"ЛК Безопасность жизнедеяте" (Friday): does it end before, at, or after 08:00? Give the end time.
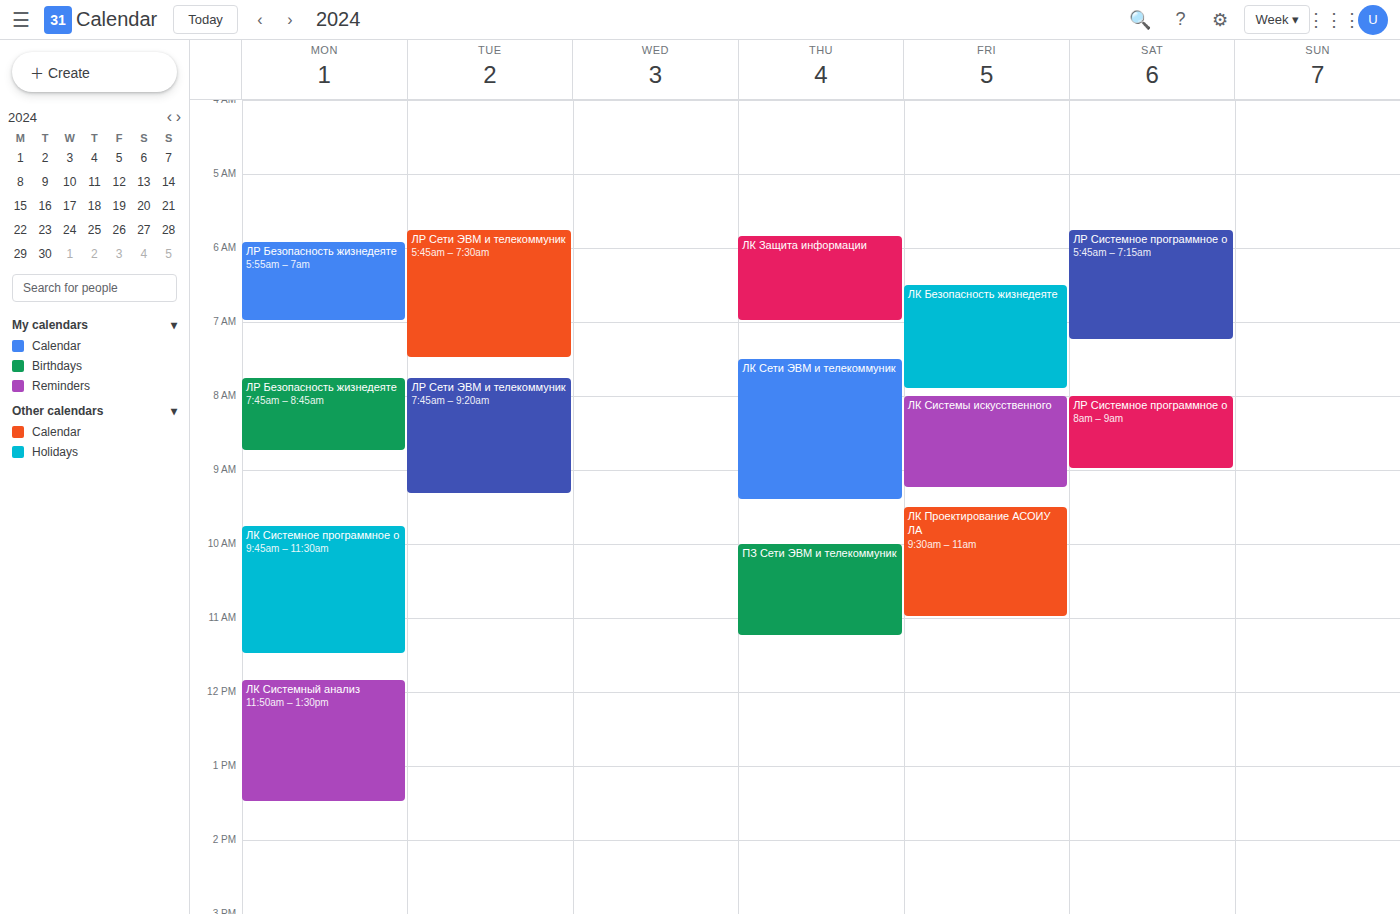
07:55 -- before 08:00, 5 minutes above the 08:00 line.